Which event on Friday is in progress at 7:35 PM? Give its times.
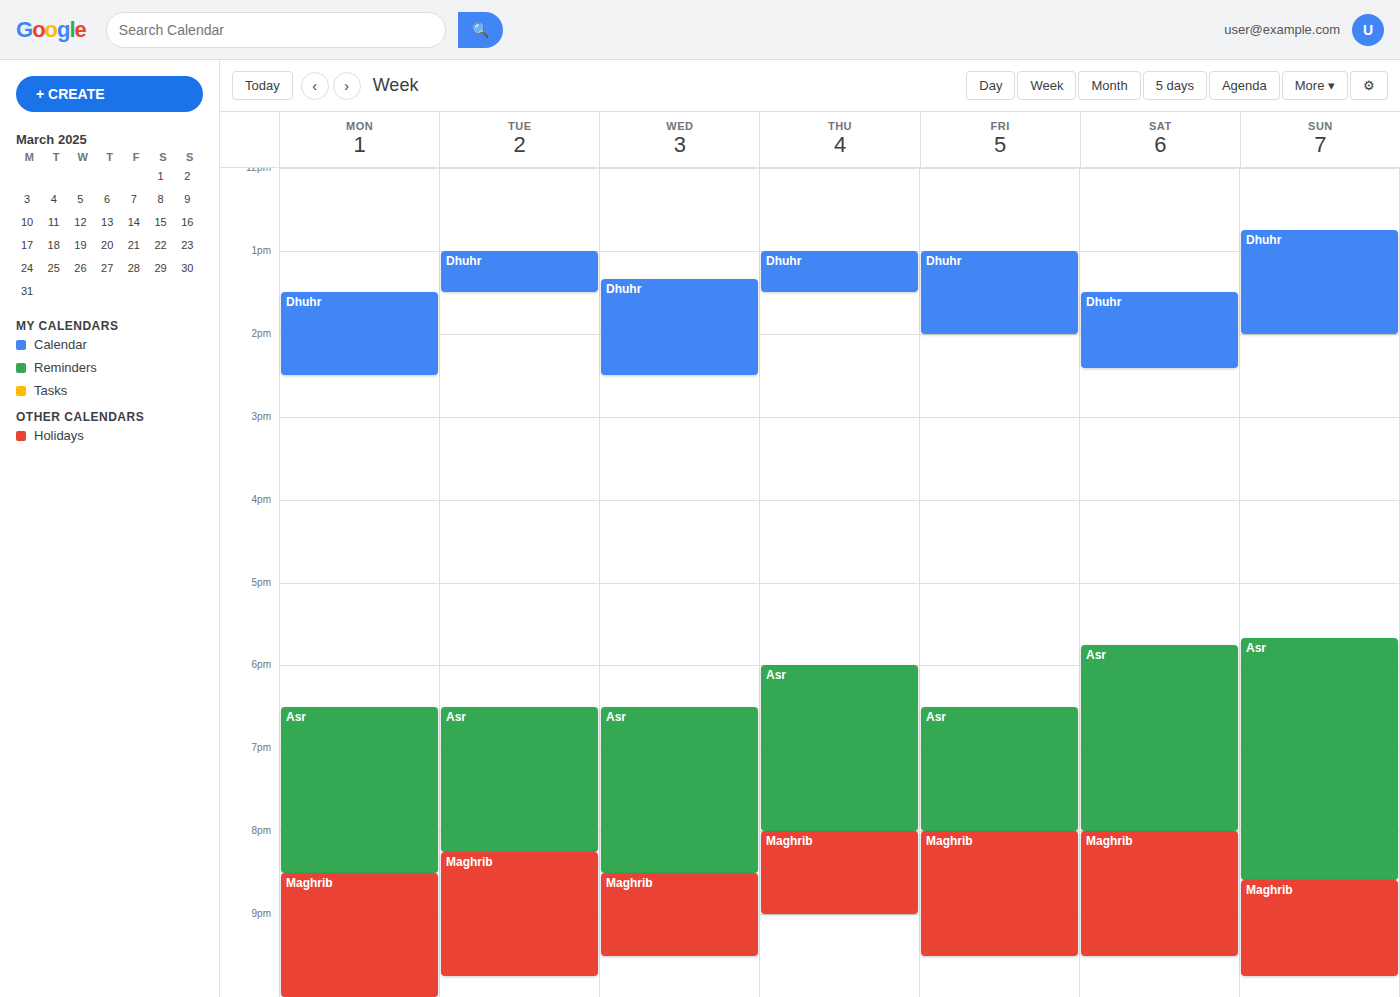
"Asr", 6:30 PM to 8:00 PM